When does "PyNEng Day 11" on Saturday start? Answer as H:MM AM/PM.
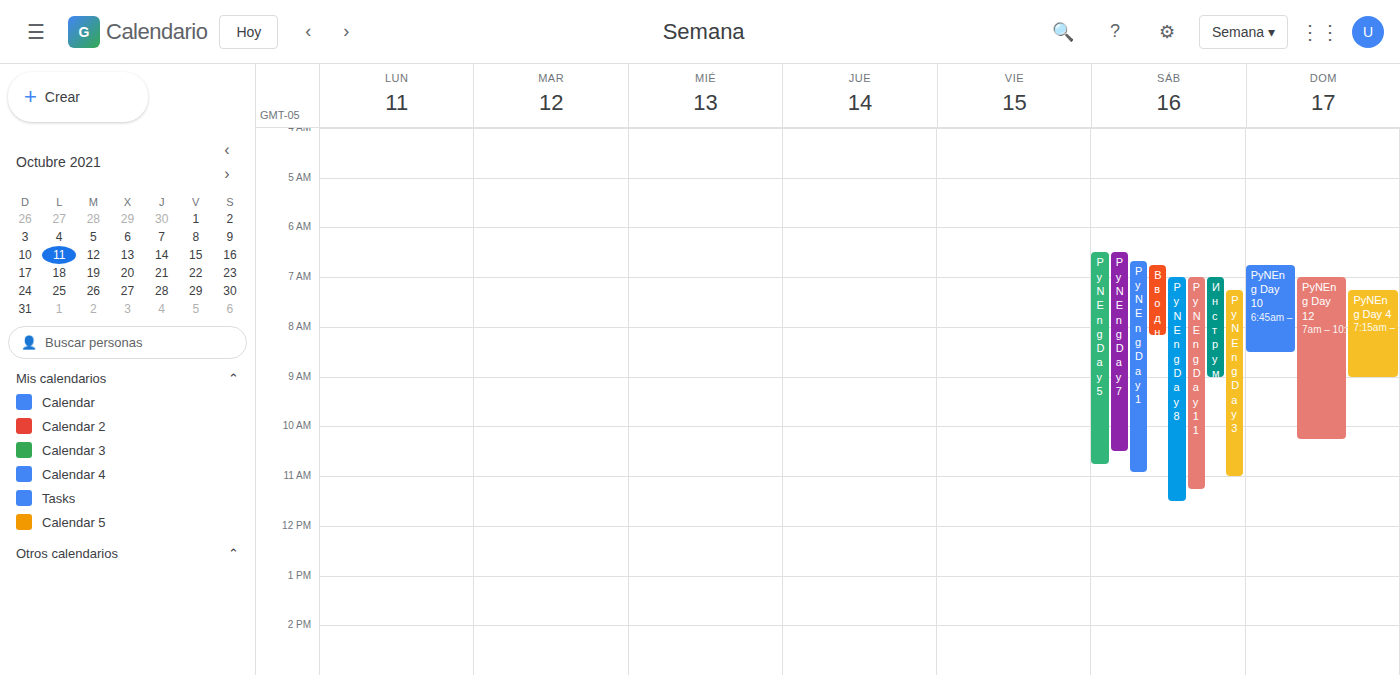
7:00 AM